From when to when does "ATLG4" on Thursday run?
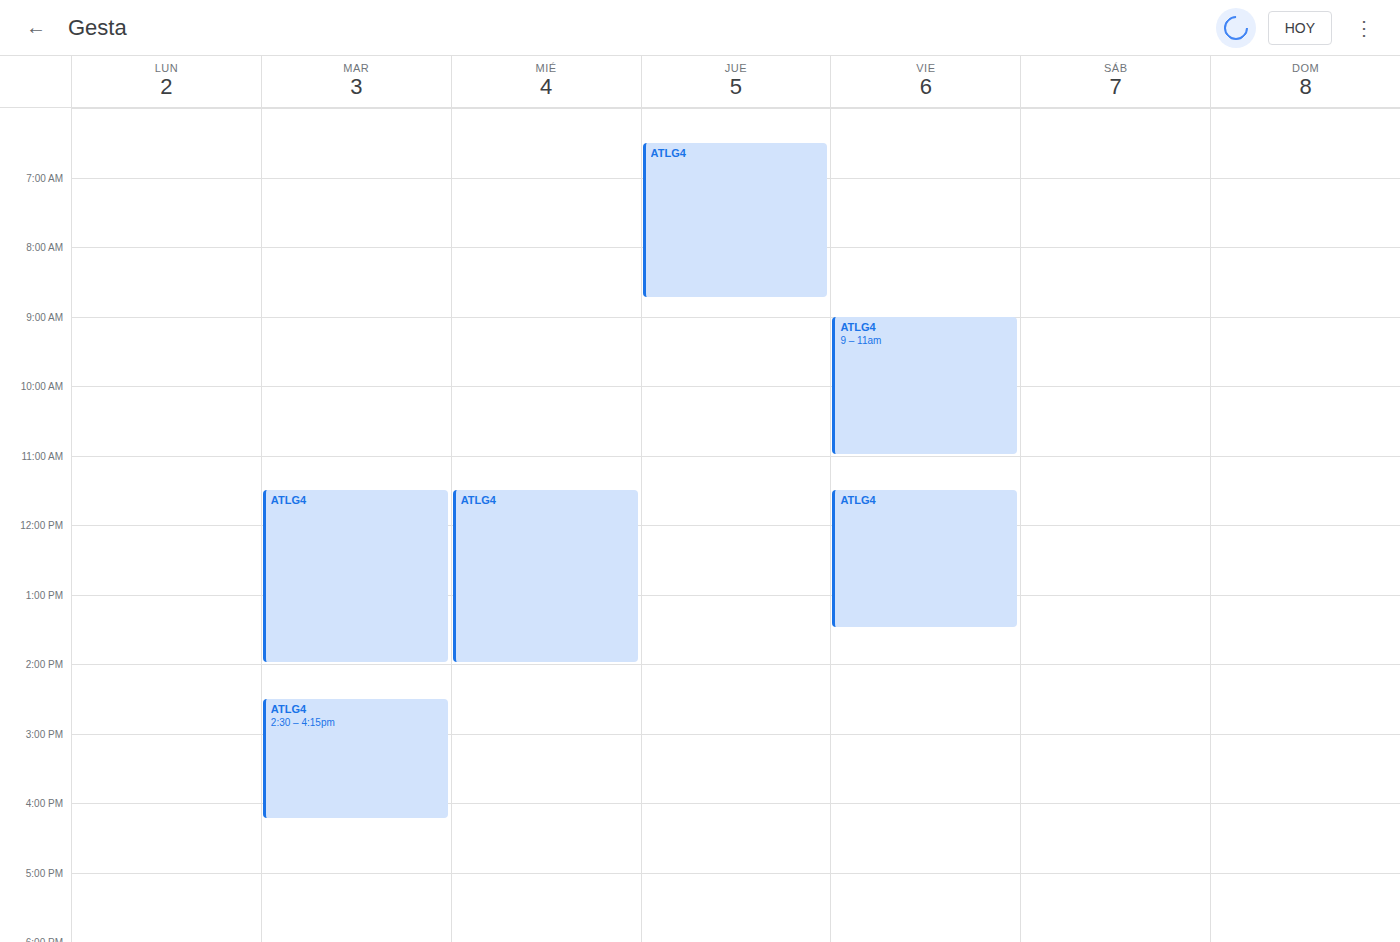
6:30 AM to 8:45 AM